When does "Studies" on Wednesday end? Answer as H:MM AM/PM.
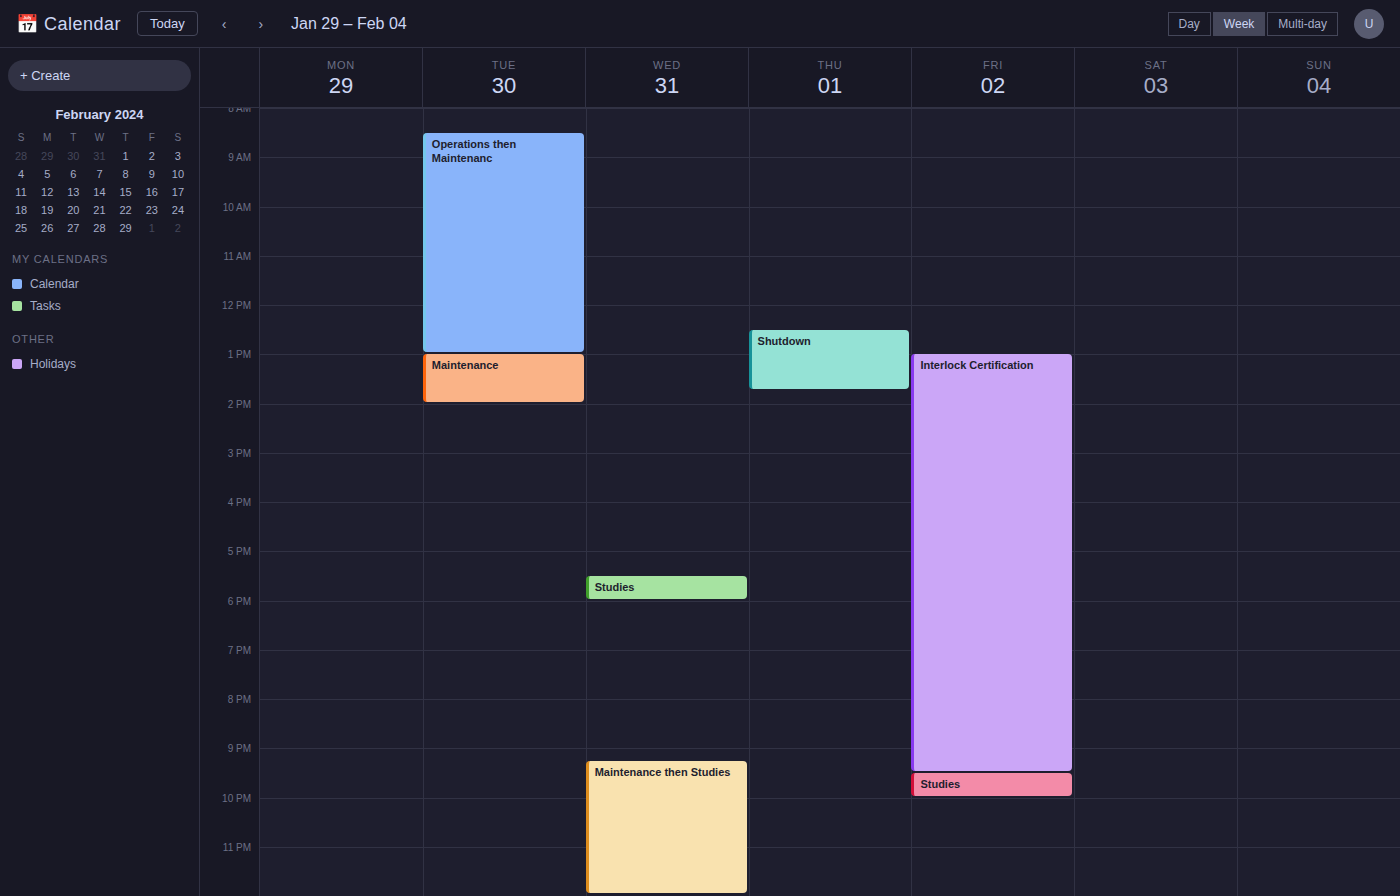
6:00 PM